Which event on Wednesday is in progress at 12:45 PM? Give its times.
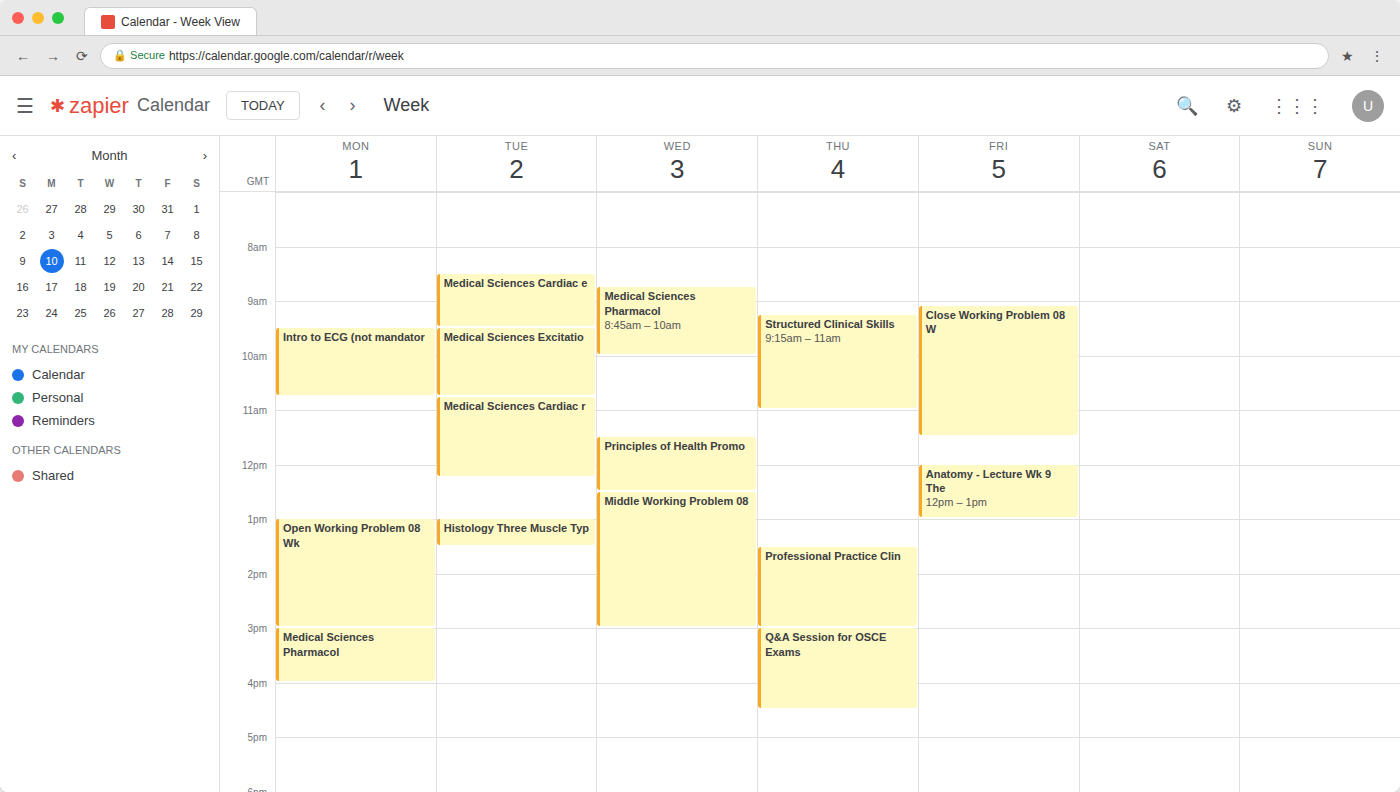
"Middle Working Problem 08", 12:30 PM to 3:00 PM